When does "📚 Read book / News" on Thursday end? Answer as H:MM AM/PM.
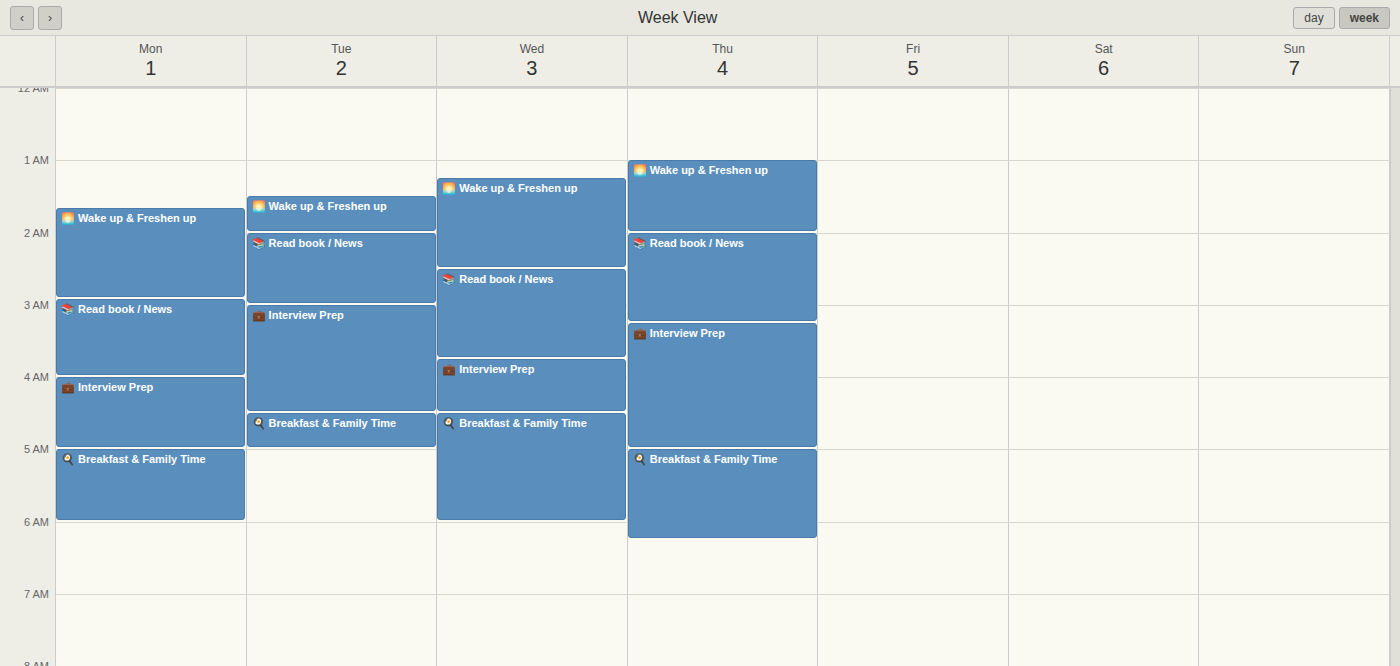
3:15 AM